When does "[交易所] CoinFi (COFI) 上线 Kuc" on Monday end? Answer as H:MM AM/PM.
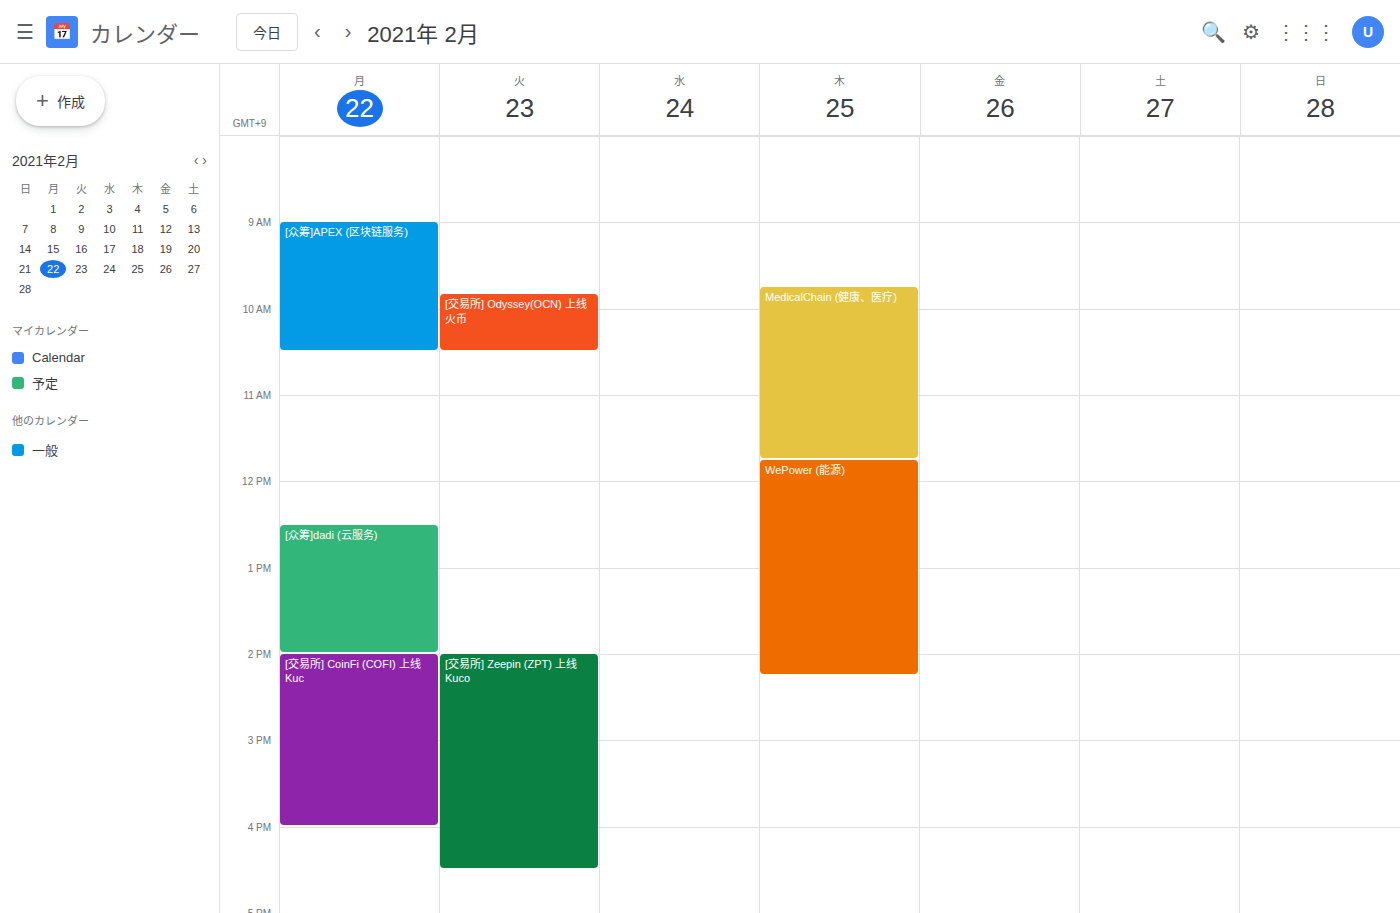
4:00 PM